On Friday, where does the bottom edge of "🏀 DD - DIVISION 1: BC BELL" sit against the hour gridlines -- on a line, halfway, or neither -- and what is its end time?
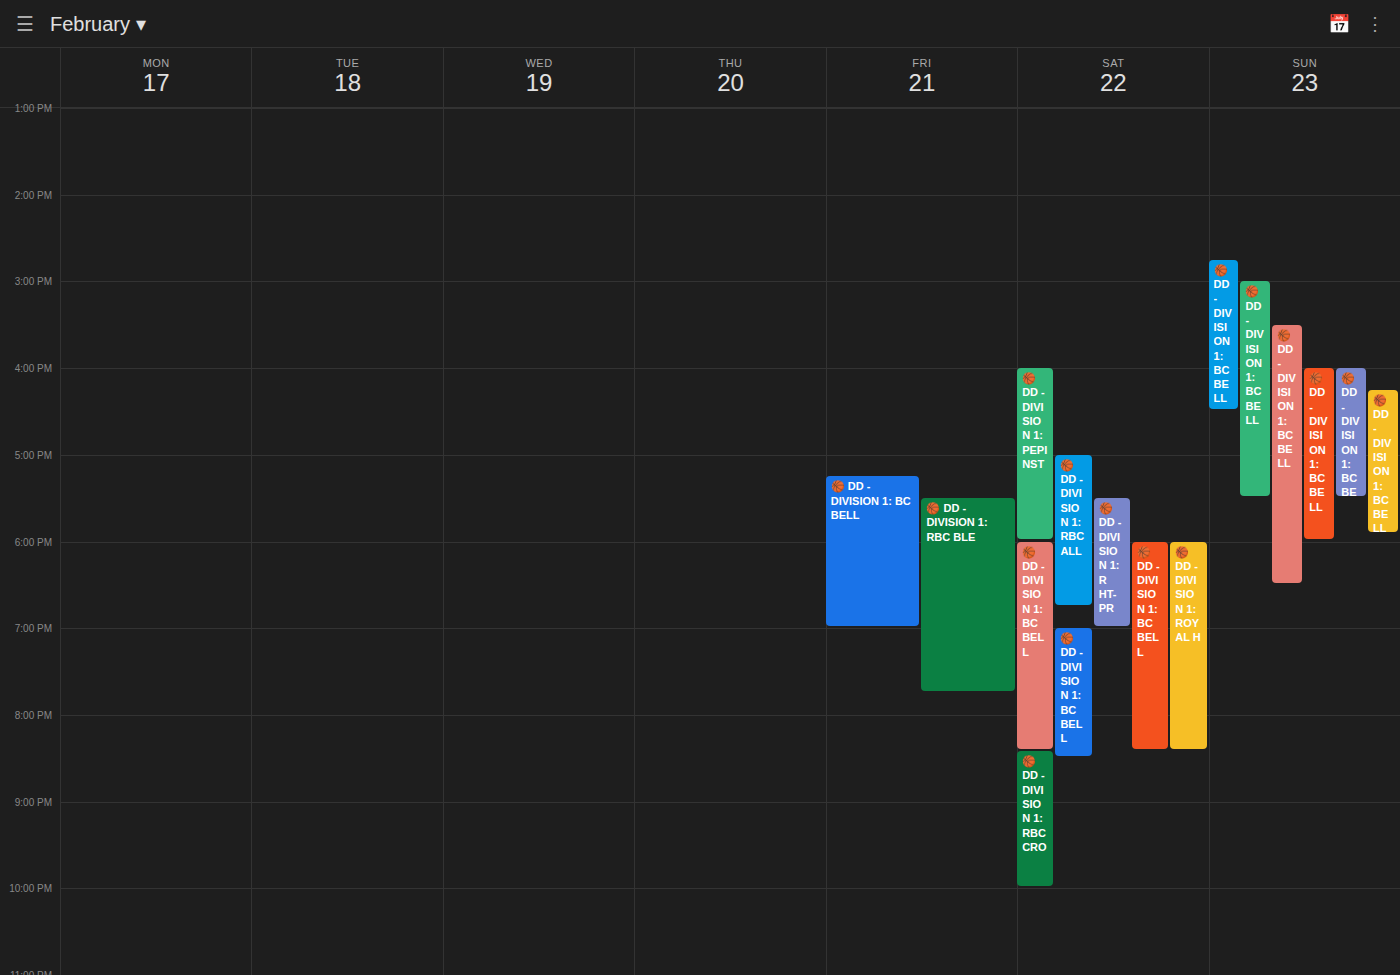
19:00 -- exactly on the 19:00 line.